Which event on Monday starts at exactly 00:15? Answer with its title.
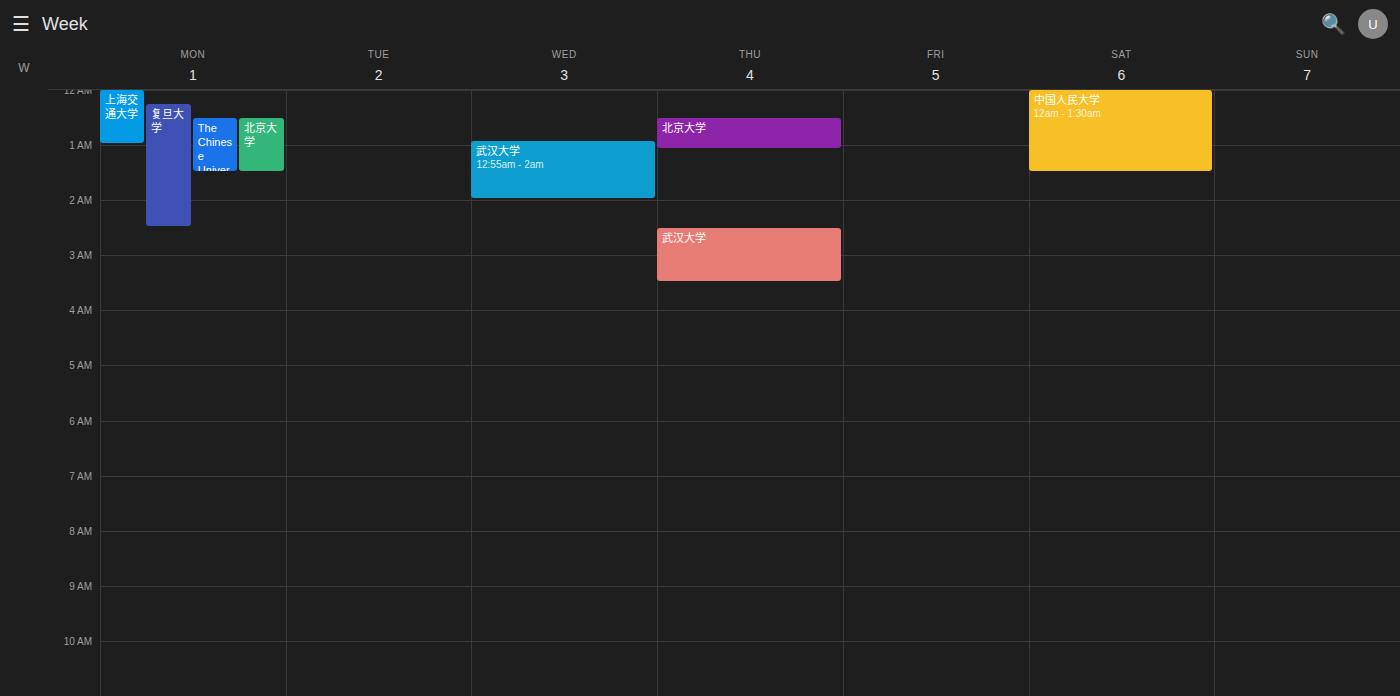
"复旦大学"